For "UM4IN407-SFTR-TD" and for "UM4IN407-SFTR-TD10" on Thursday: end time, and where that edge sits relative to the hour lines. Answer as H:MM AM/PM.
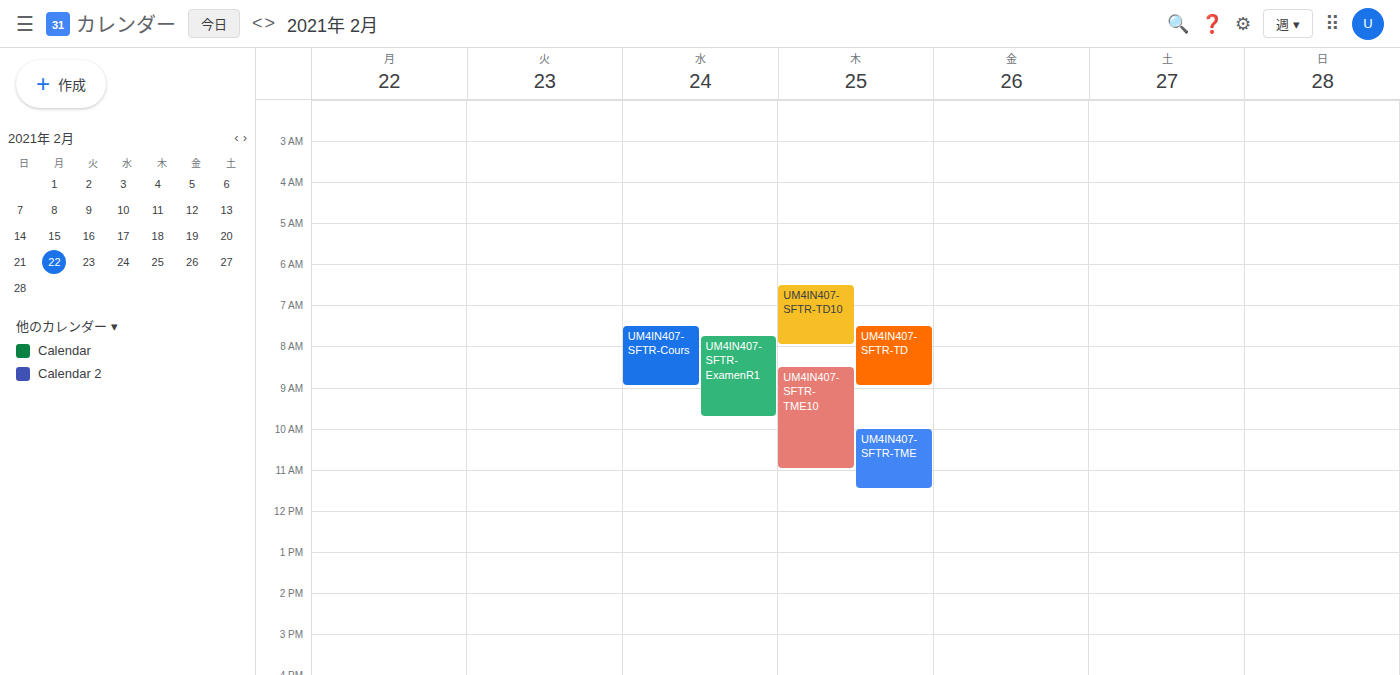
"UM4IN407-SFTR-TD": 9:00 AM, exactly on the 9 AM line. "UM4IN407-SFTR-TD10": 8:00 AM, exactly on the 8 AM line.